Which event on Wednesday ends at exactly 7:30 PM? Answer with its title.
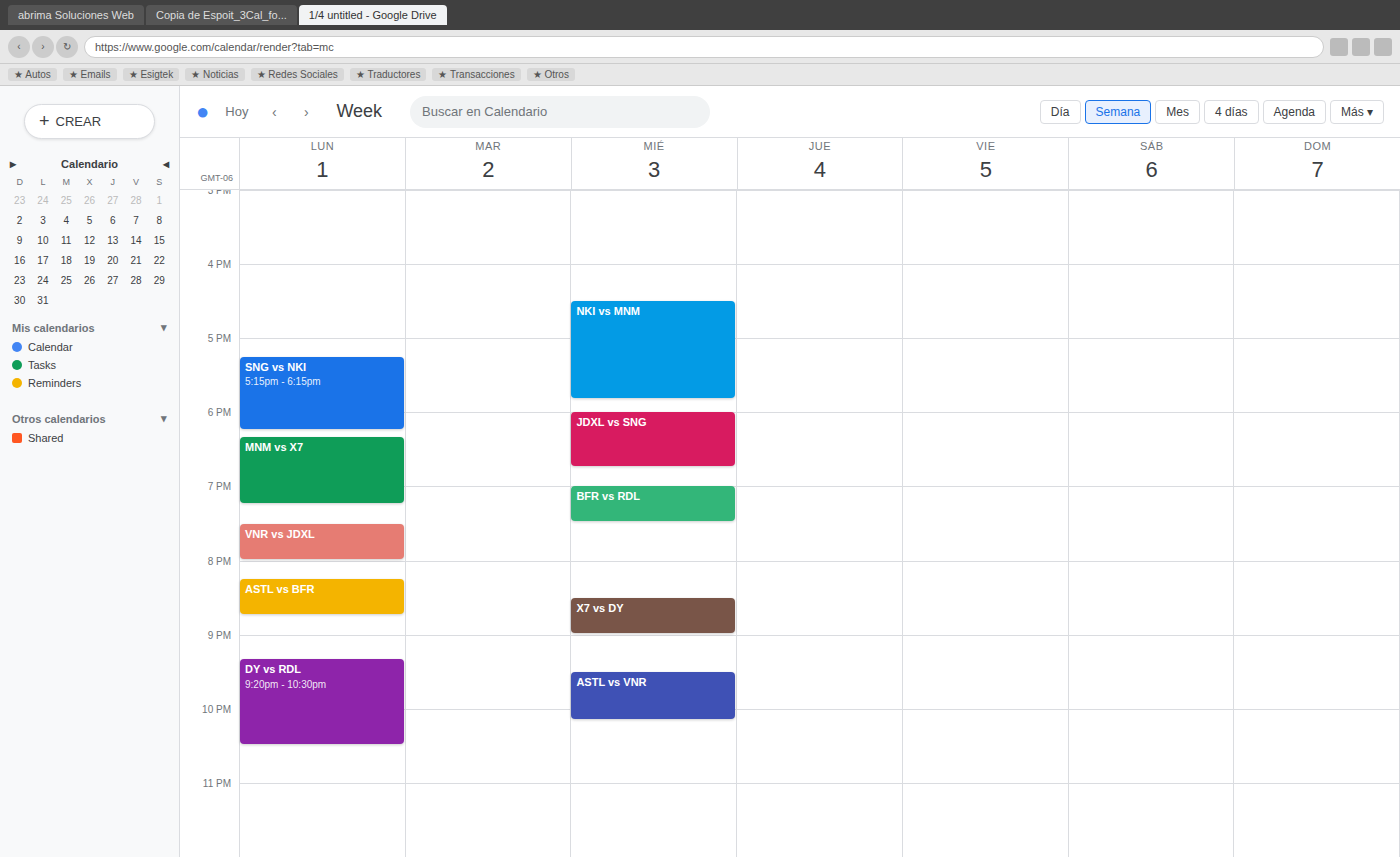
"BFR vs RDL"